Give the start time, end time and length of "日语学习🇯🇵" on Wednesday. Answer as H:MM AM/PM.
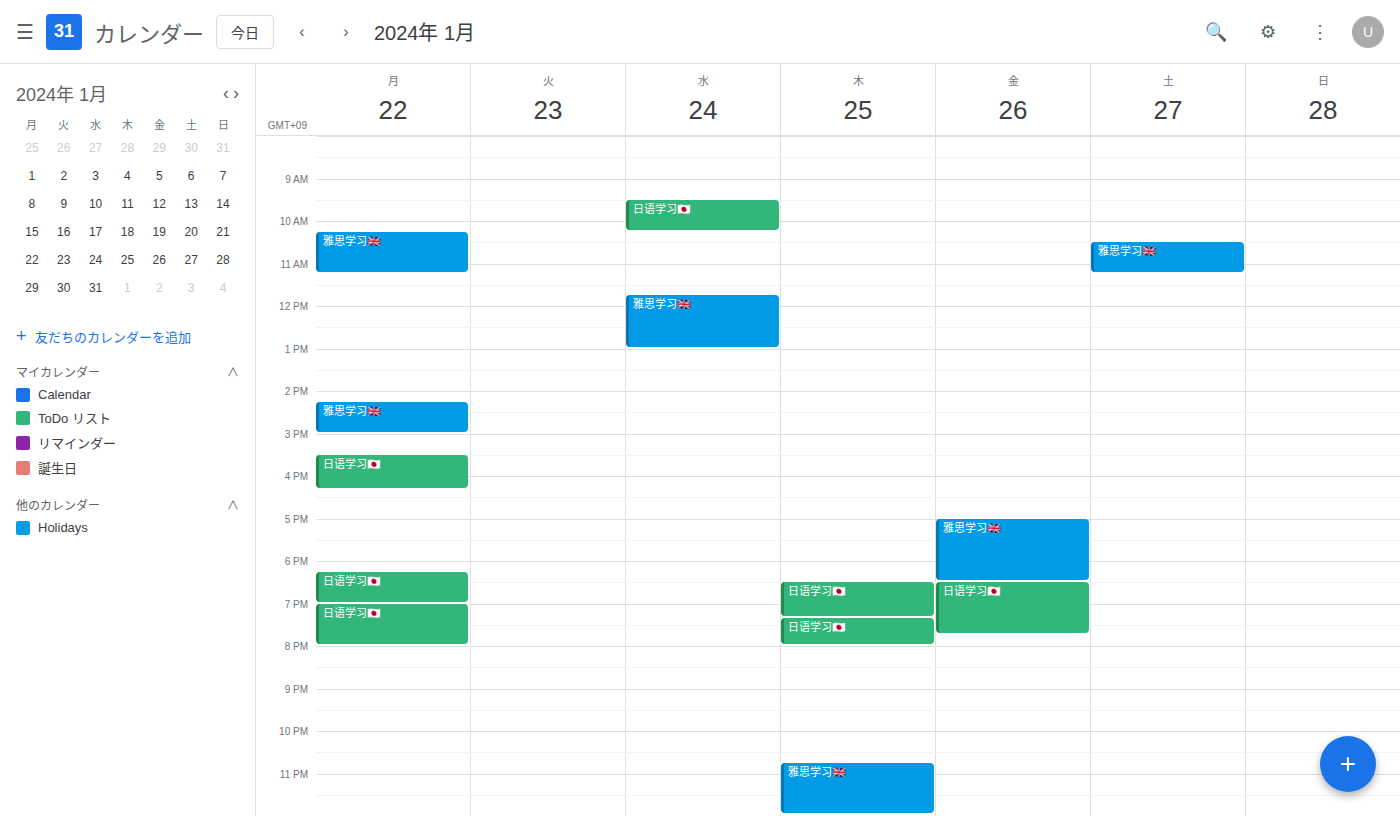
9:30 AM to 10:15 AM, 45 minutes